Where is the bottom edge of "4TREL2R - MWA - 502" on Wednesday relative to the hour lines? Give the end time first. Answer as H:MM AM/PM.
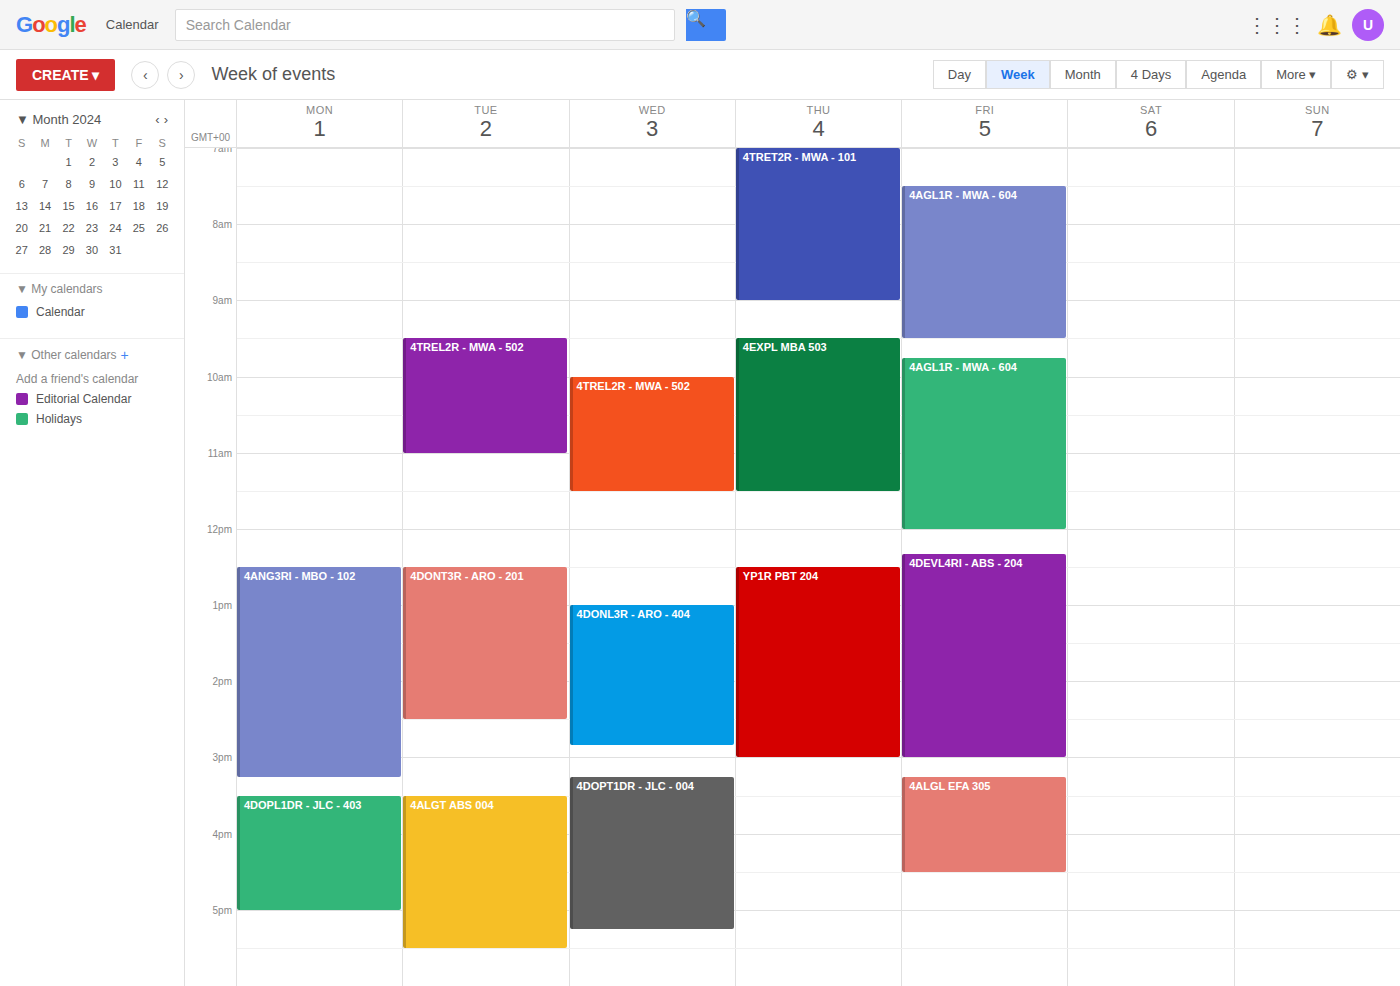
11:30 AM -- halfway between the 11 AM and 12 PM lines.